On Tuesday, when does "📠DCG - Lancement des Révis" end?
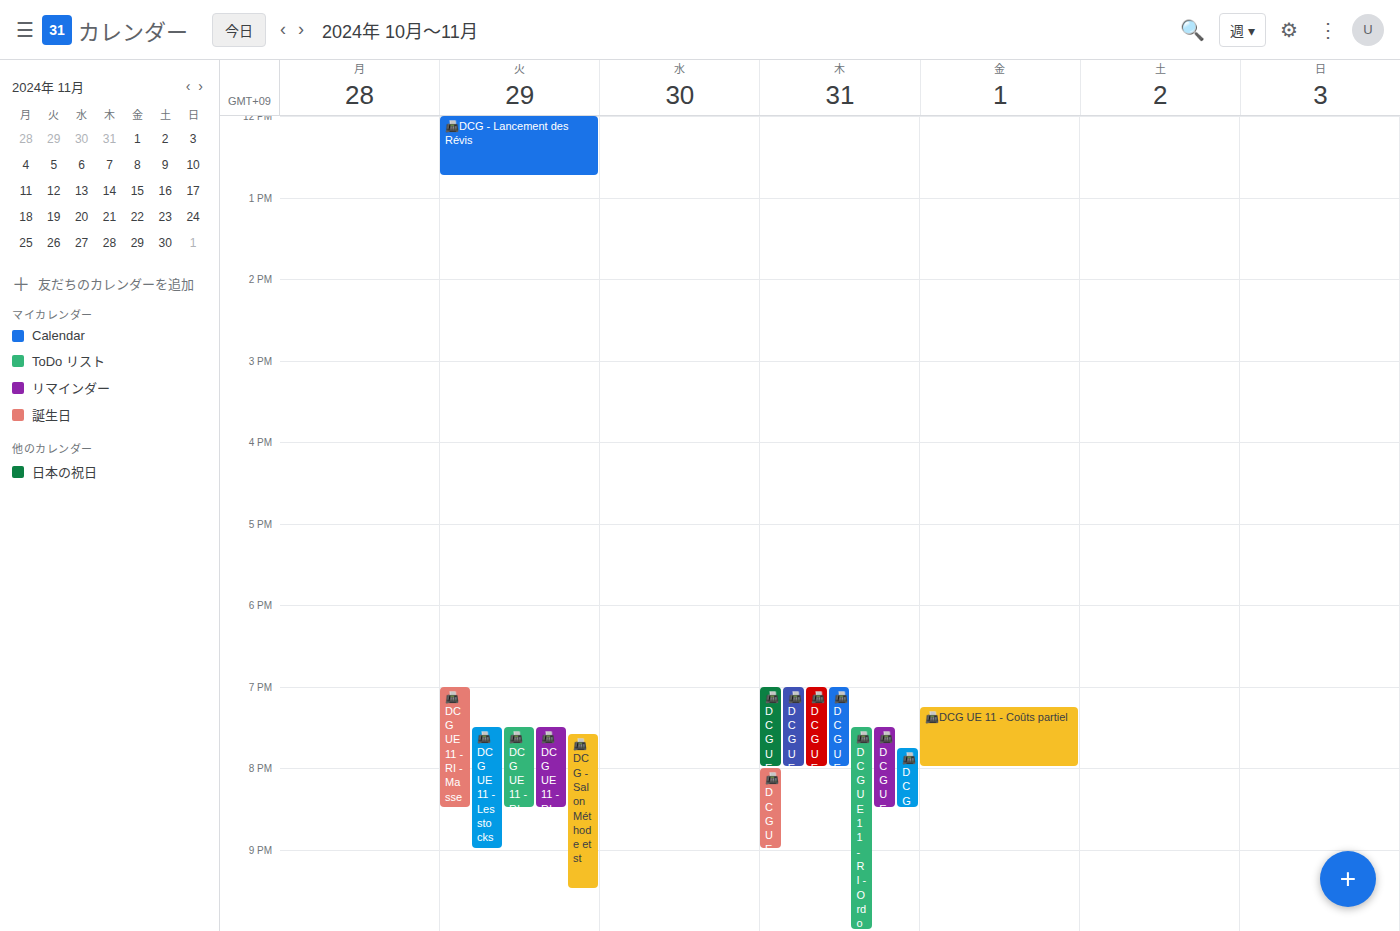
12:45 PM